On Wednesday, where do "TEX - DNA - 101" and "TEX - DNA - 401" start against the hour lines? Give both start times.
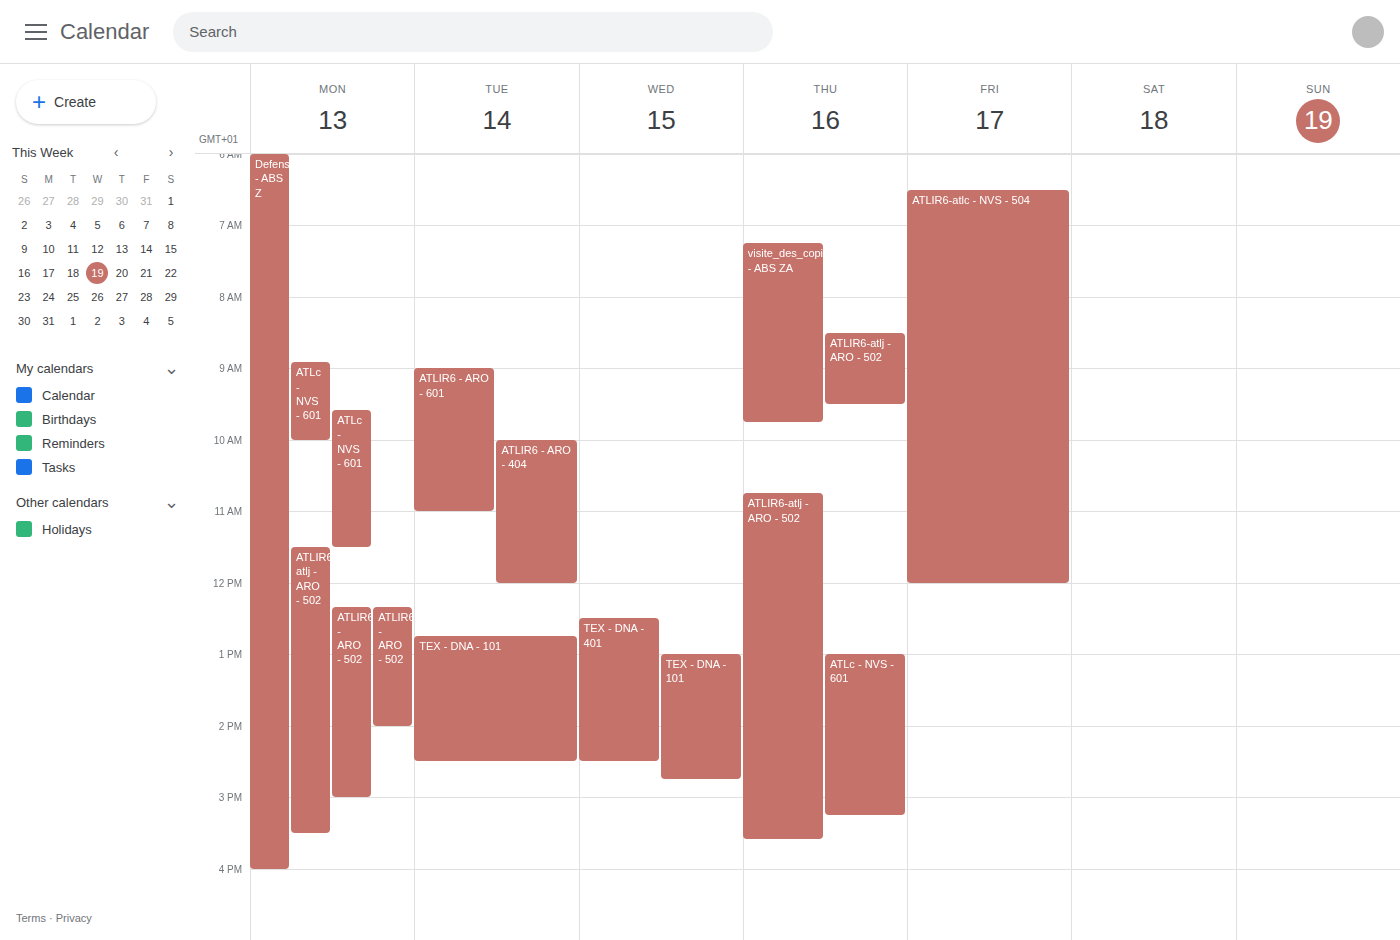
"TEX - DNA - 101": 13:00, exactly on the 13:00 line. "TEX - DNA - 401": 12:30, halfway between the 12:00 and 13:00 lines.